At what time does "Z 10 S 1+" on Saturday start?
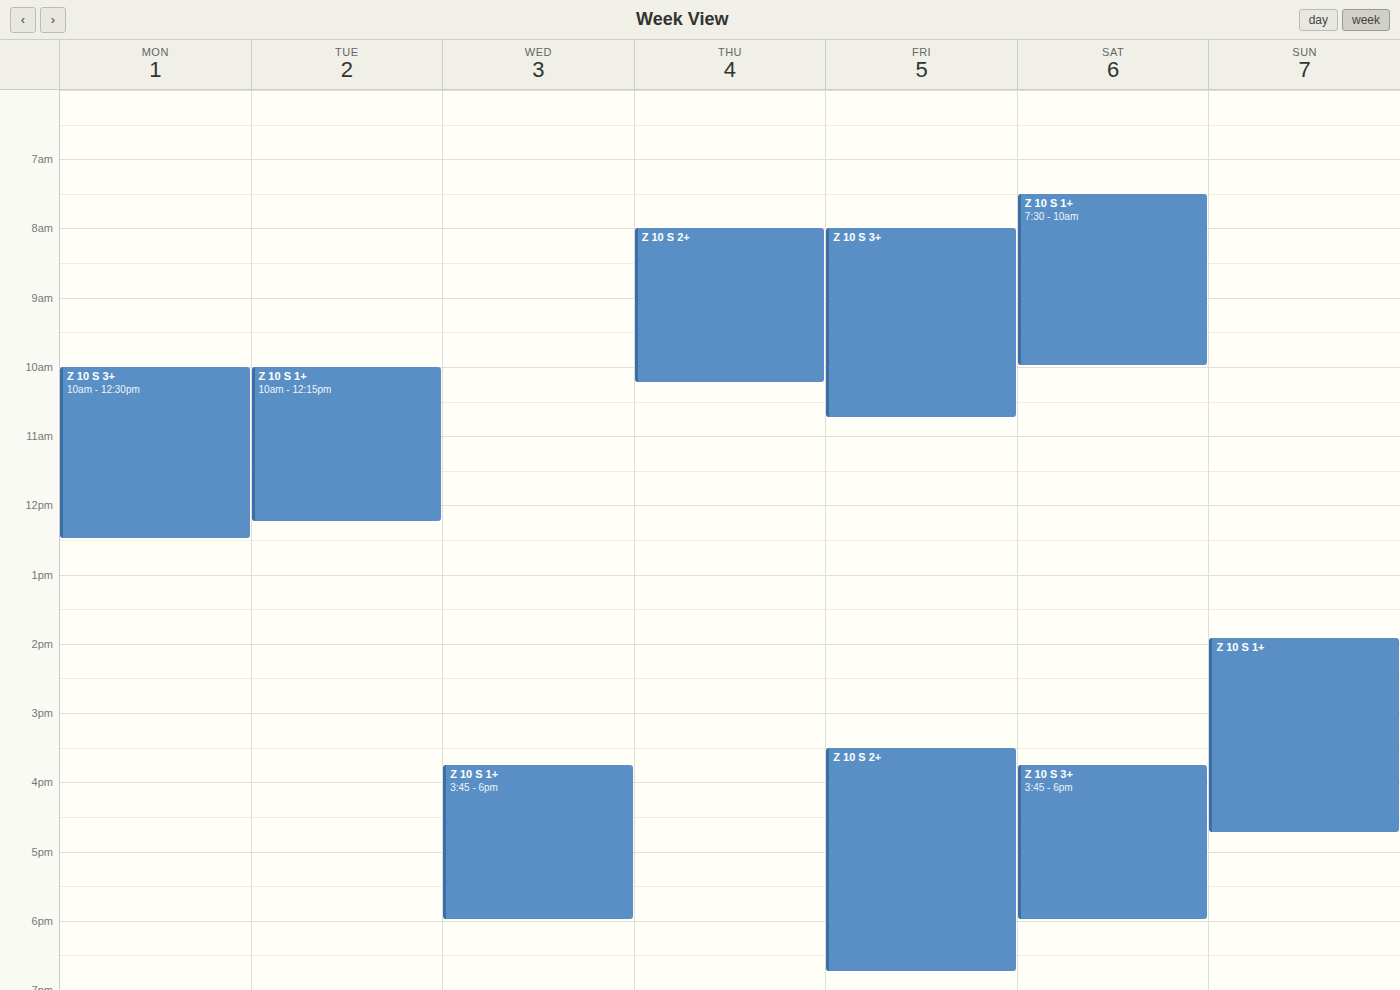
7:30 AM